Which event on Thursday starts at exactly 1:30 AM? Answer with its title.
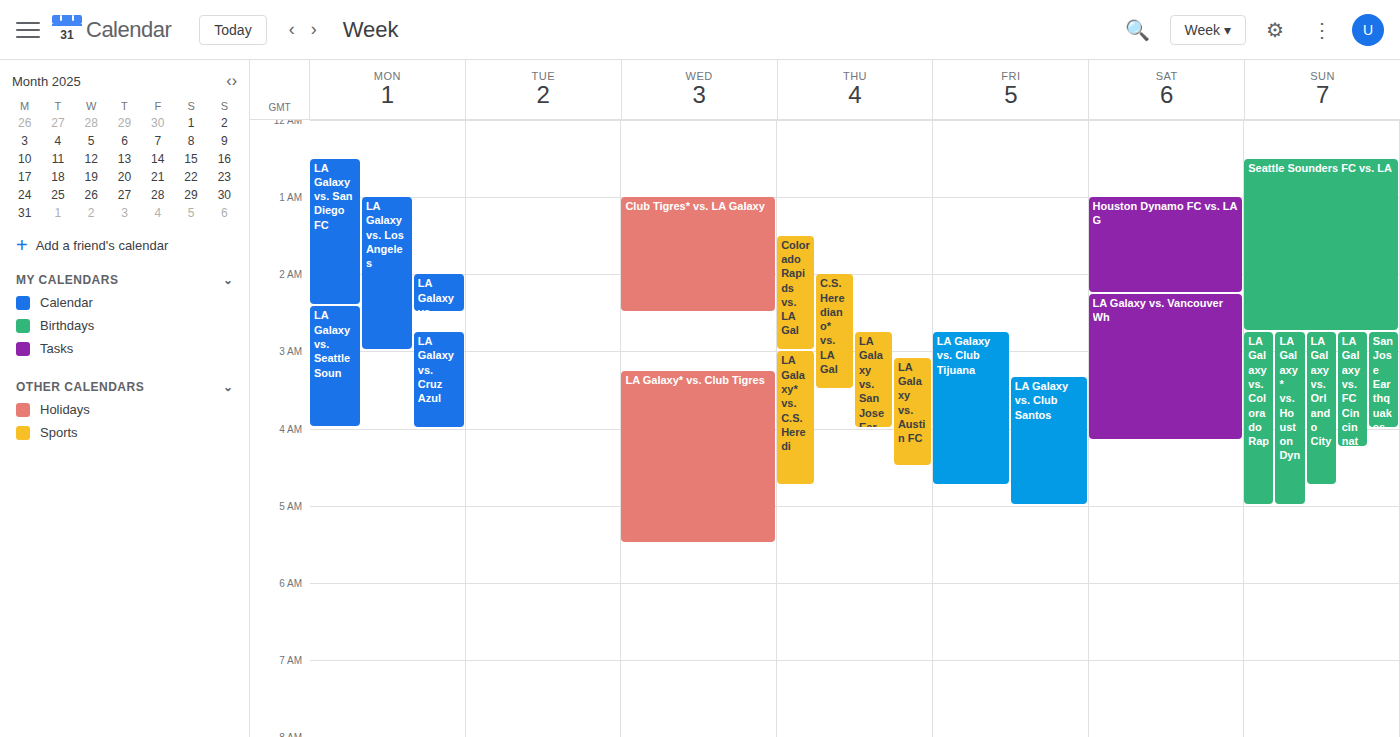
"Colorado Rapids vs. LA Gal"